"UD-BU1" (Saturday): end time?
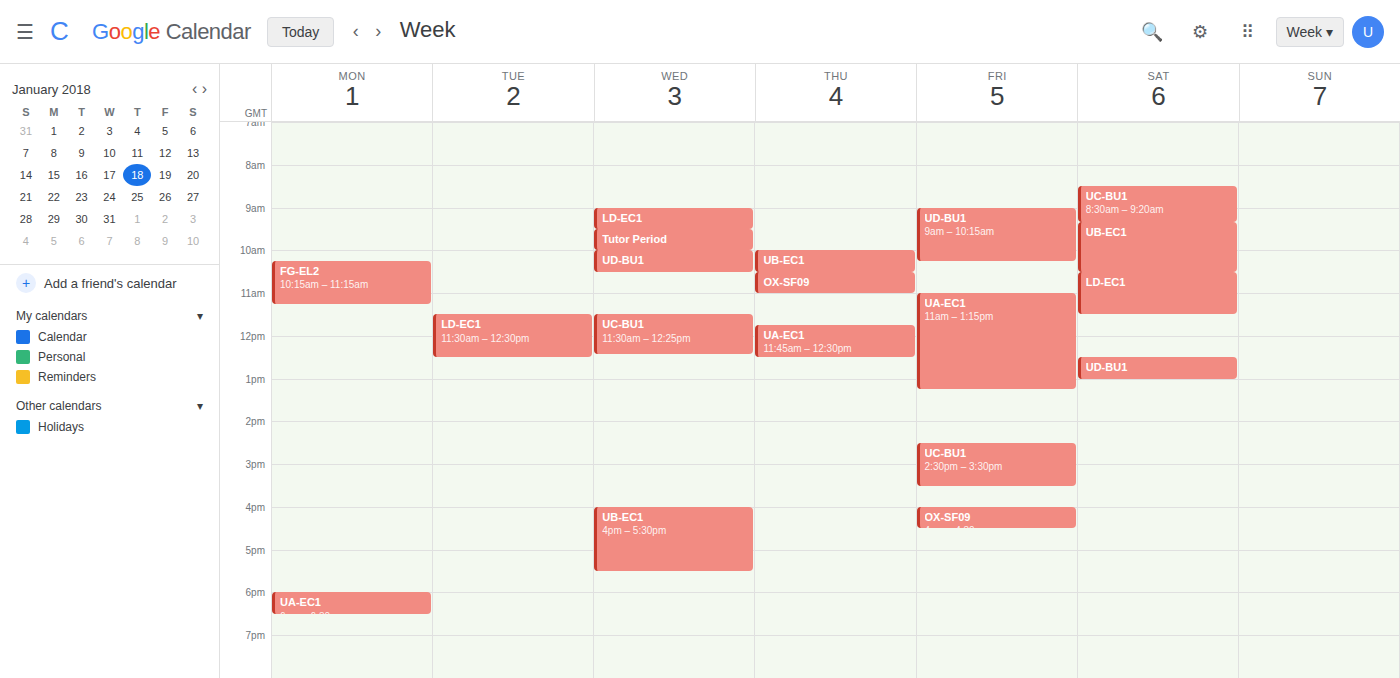
1:00 PM